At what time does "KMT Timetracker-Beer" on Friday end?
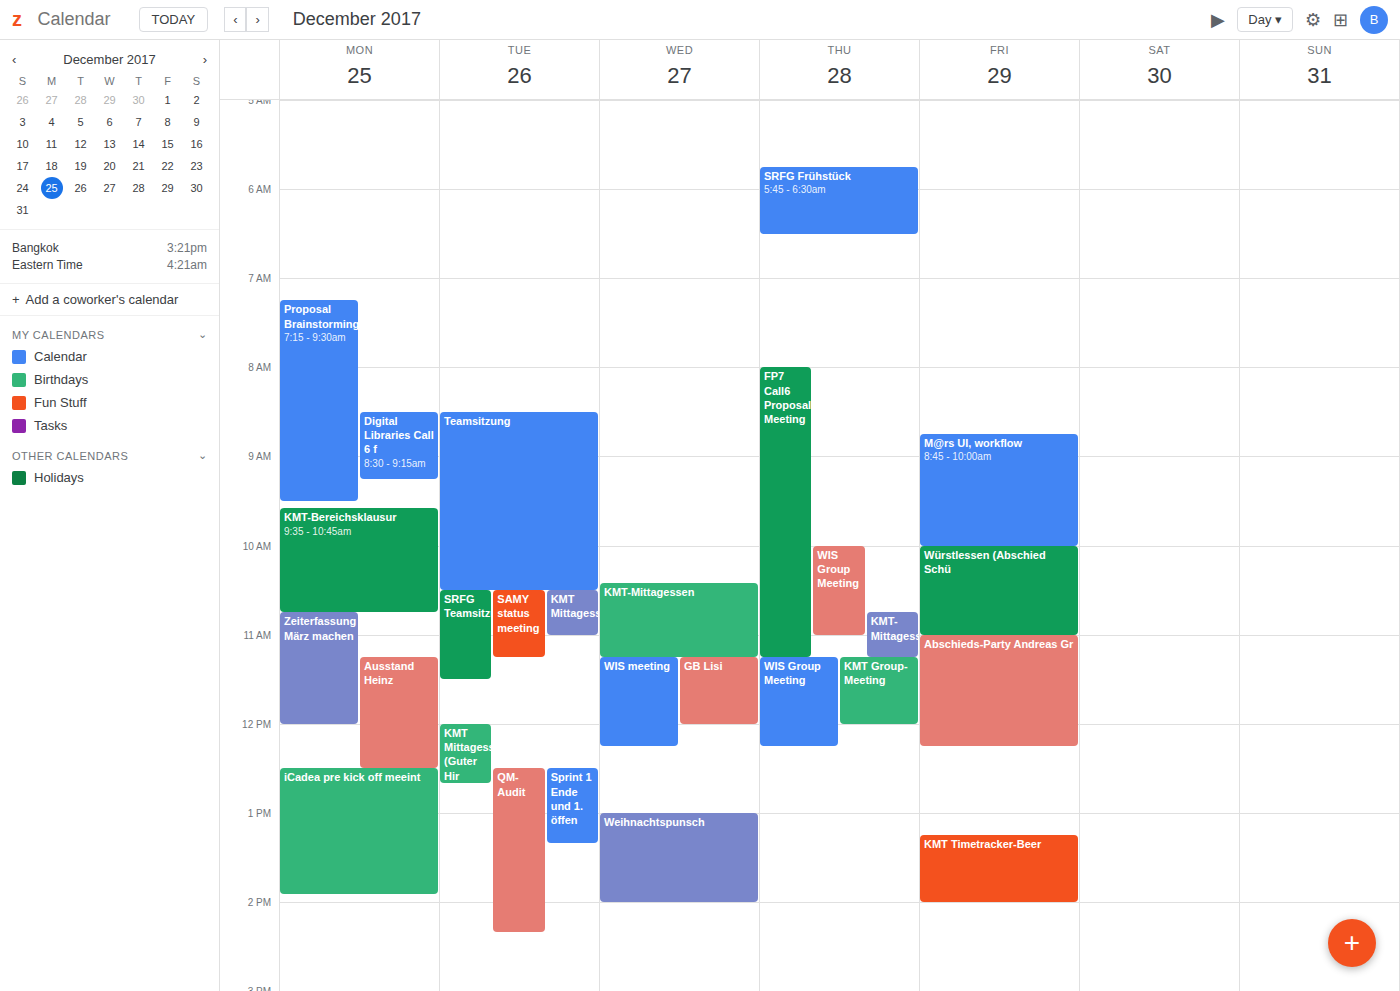
2:00 PM